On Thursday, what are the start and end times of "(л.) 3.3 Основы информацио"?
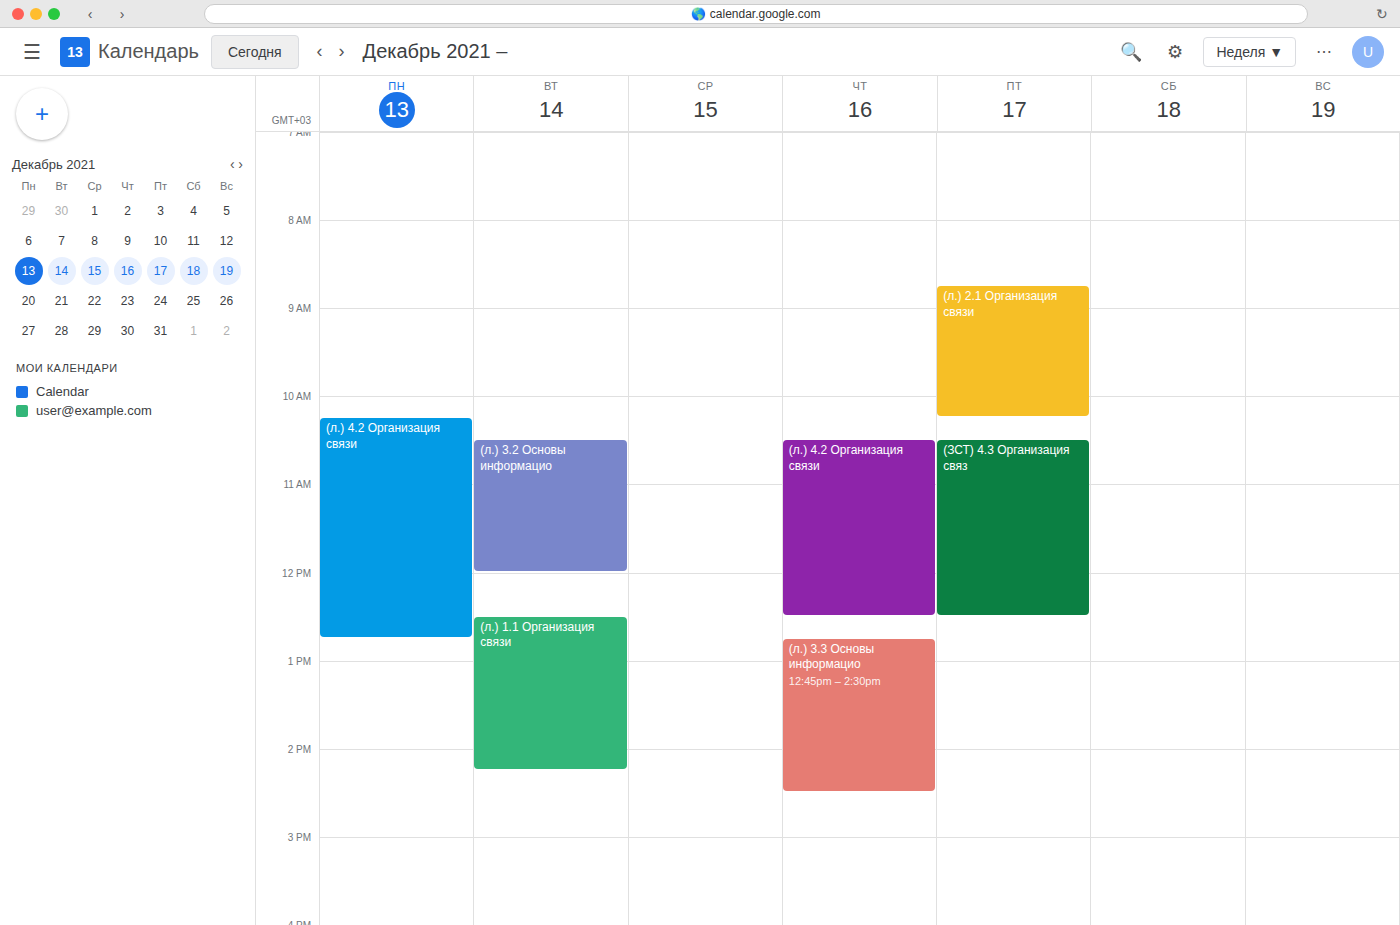
12:45 PM to 2:30 PM